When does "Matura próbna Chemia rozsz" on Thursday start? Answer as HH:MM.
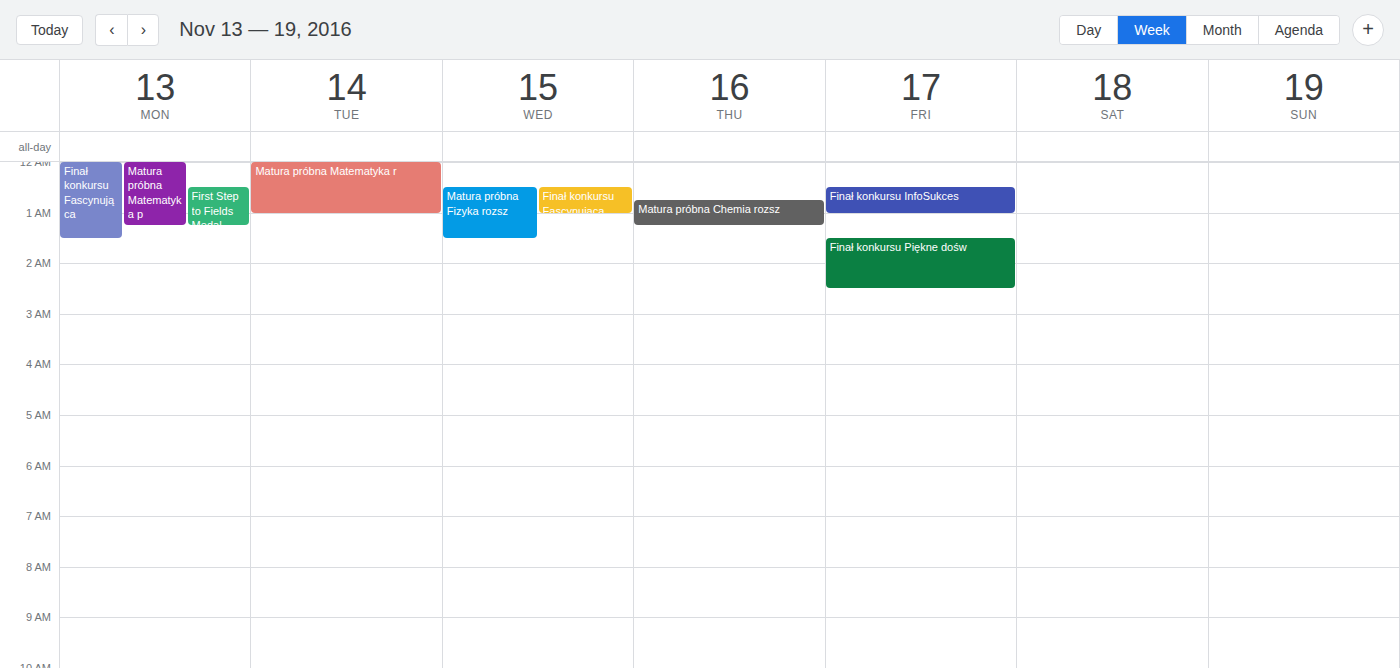
00:45